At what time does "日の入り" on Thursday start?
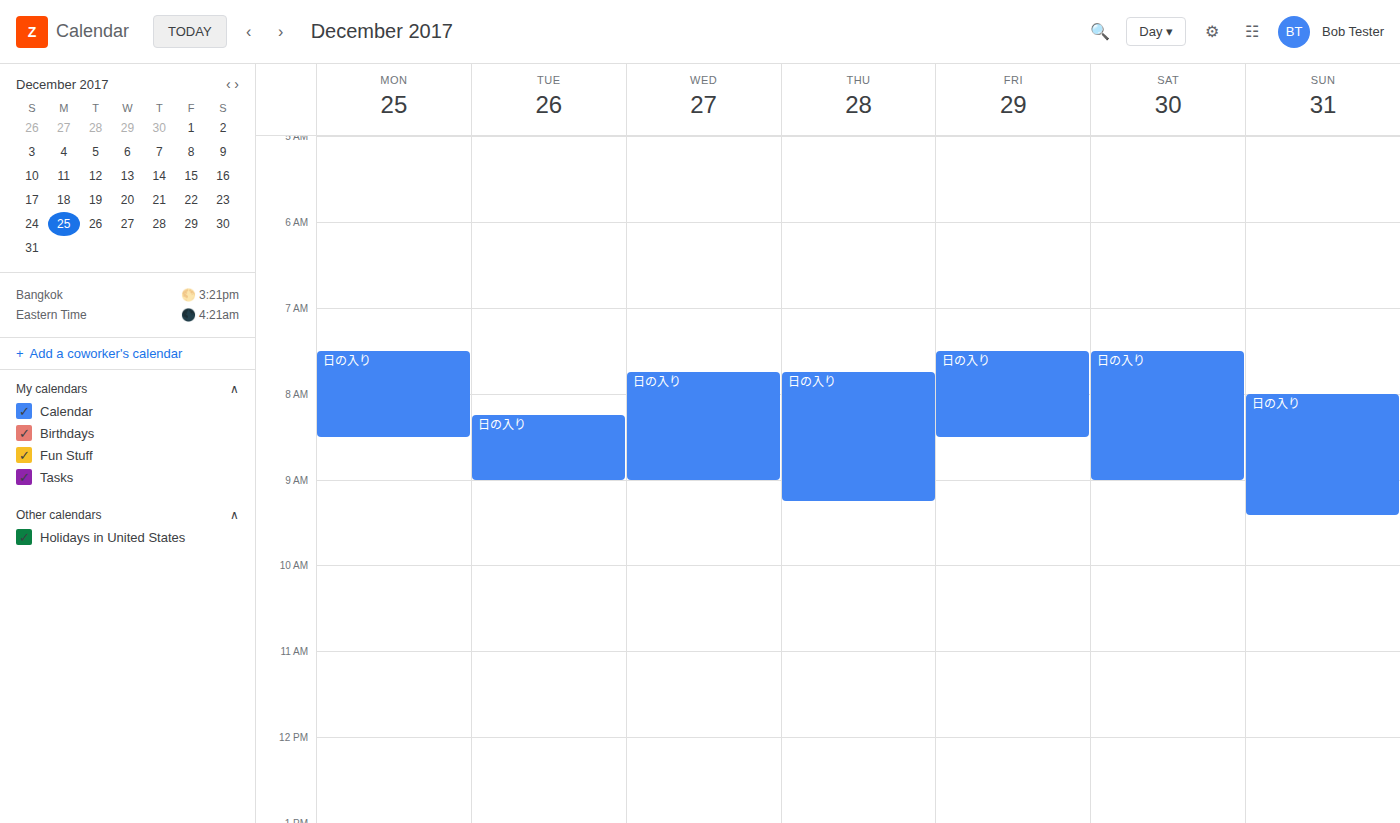
7:45 AM